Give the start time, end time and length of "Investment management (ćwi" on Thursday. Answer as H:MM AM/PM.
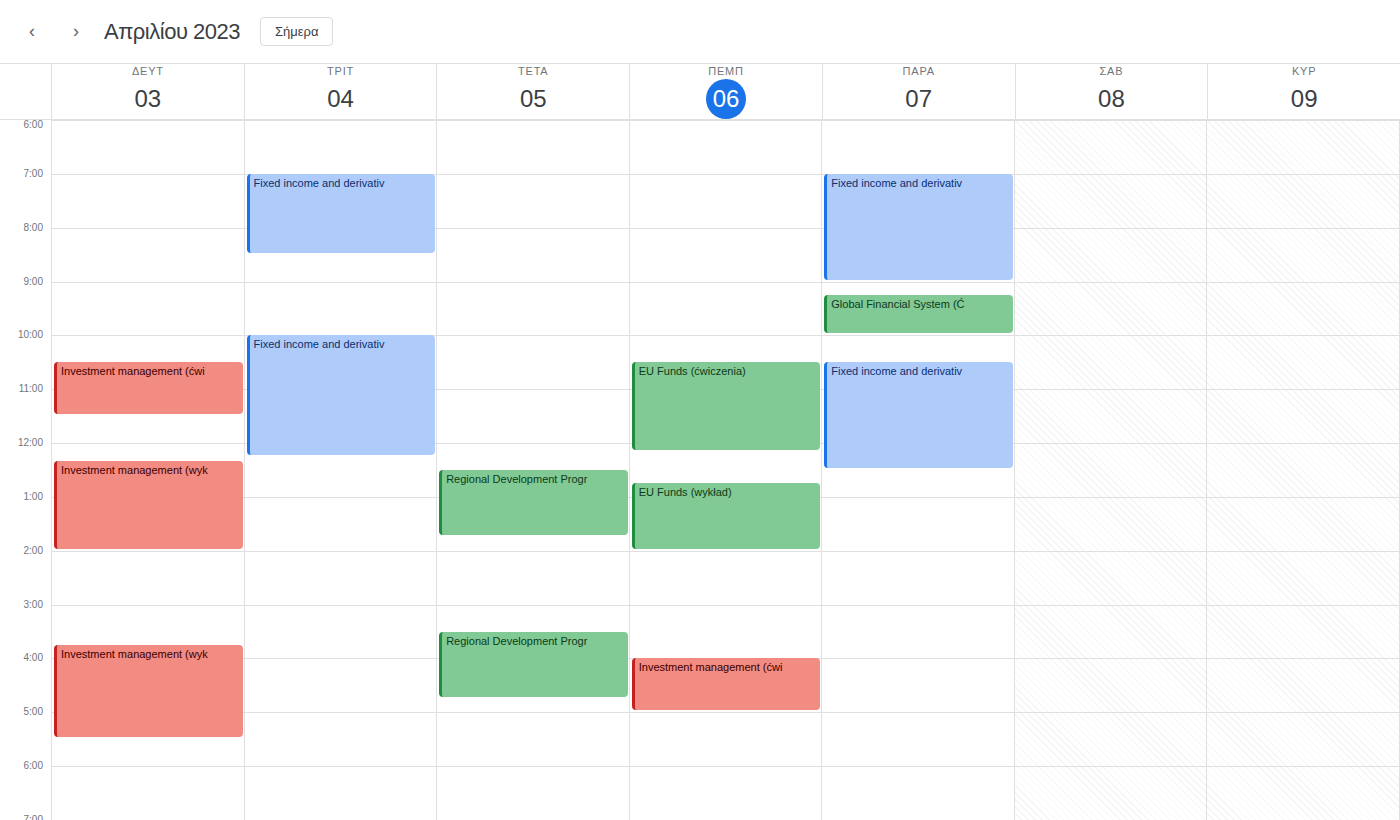
4:00 PM to 5:00 PM, 1 hour